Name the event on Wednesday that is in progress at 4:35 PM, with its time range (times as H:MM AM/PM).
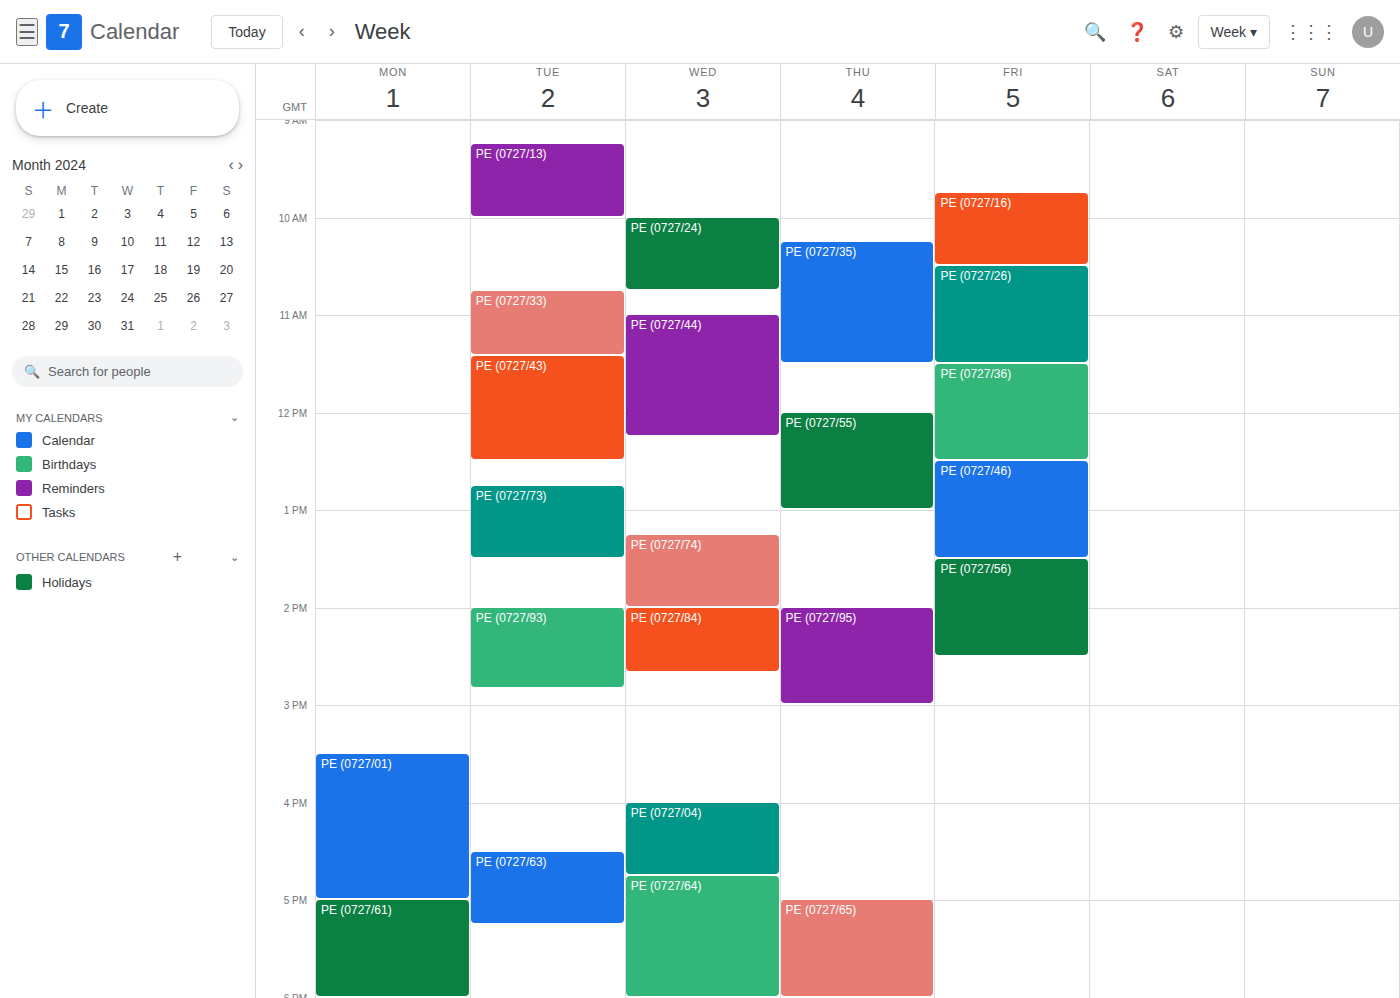
"PE (0727/04)", 4:00 PM to 4:45 PM